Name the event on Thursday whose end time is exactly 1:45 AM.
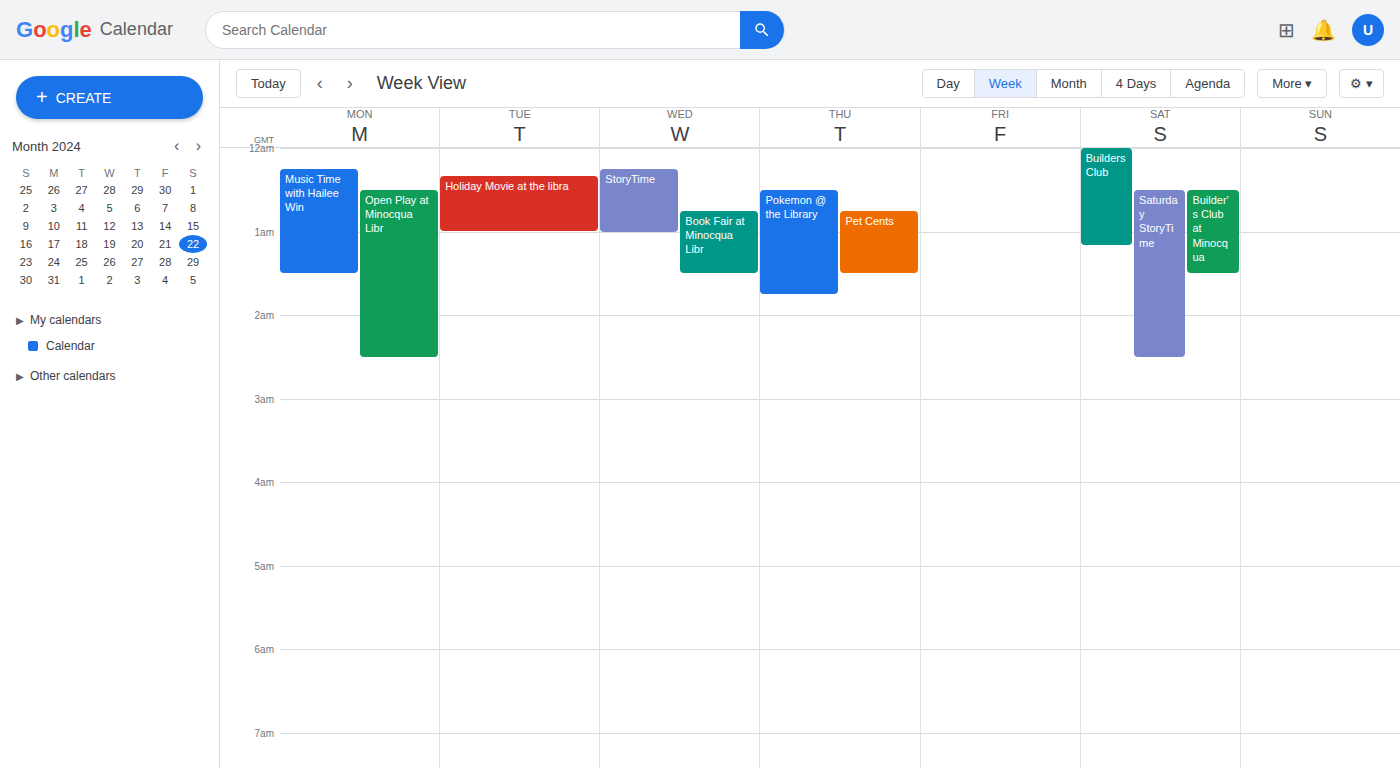
"Pokemon @ the Library"